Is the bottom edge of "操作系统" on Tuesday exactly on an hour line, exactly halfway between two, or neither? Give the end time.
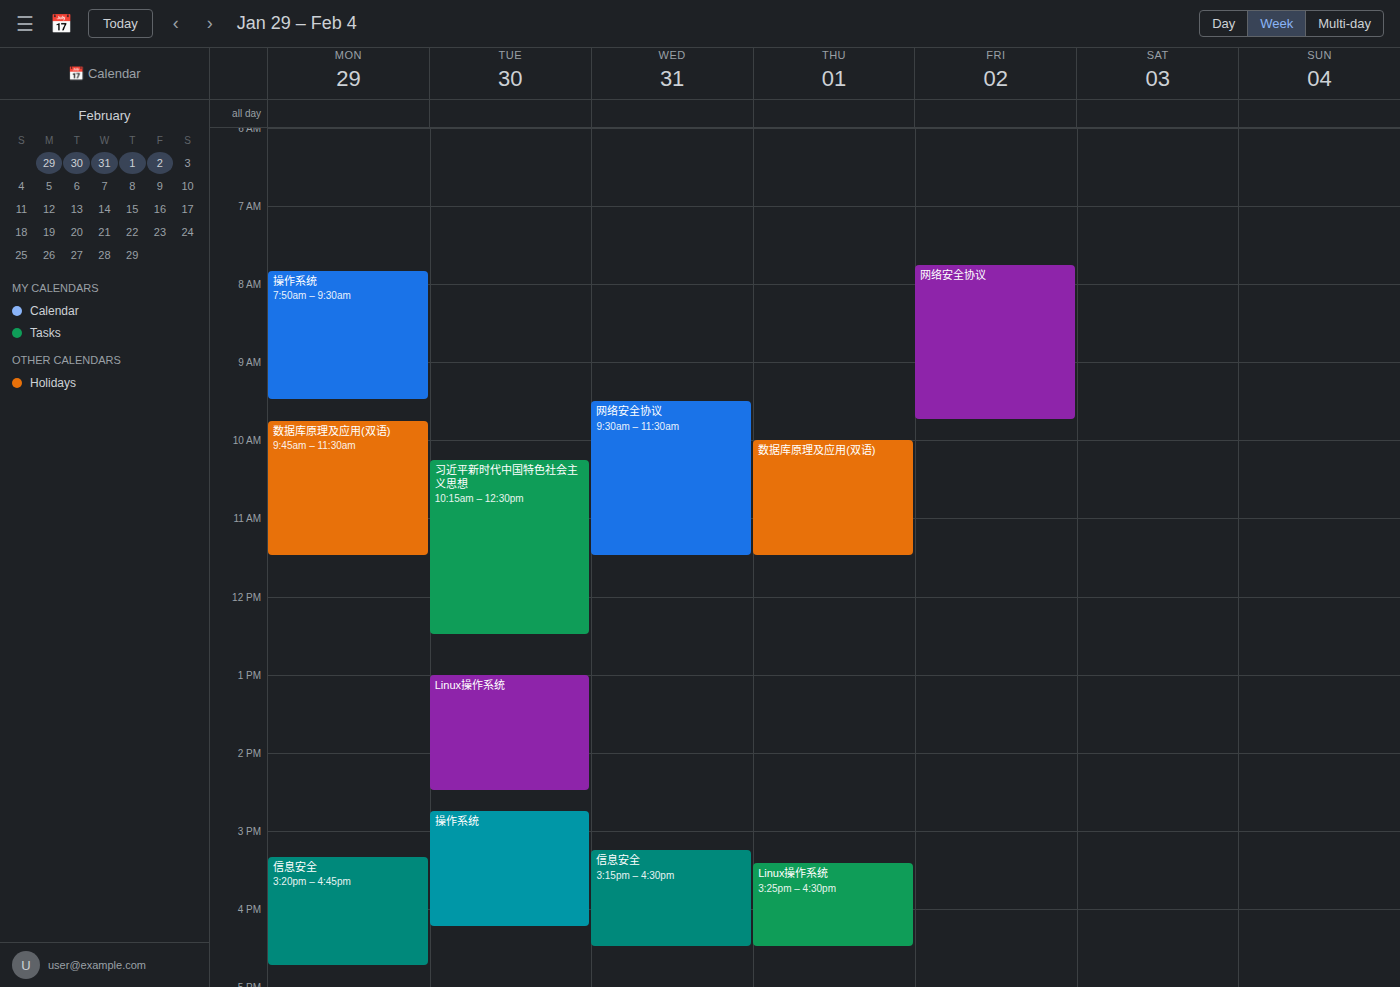
4:15 PM -- neither: a quarter of the way from the 4 PM line to the 5 PM line.